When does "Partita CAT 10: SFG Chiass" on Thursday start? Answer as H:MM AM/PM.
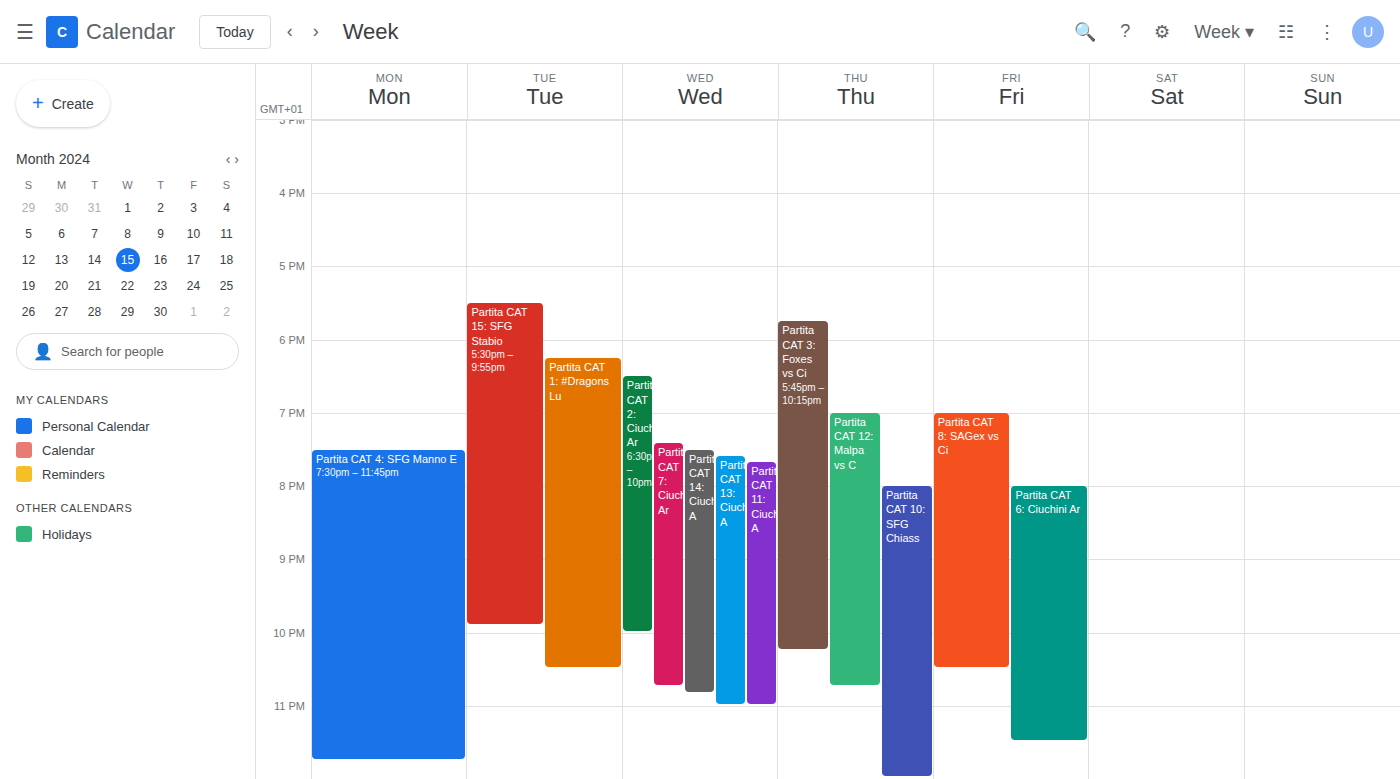
8:00 PM